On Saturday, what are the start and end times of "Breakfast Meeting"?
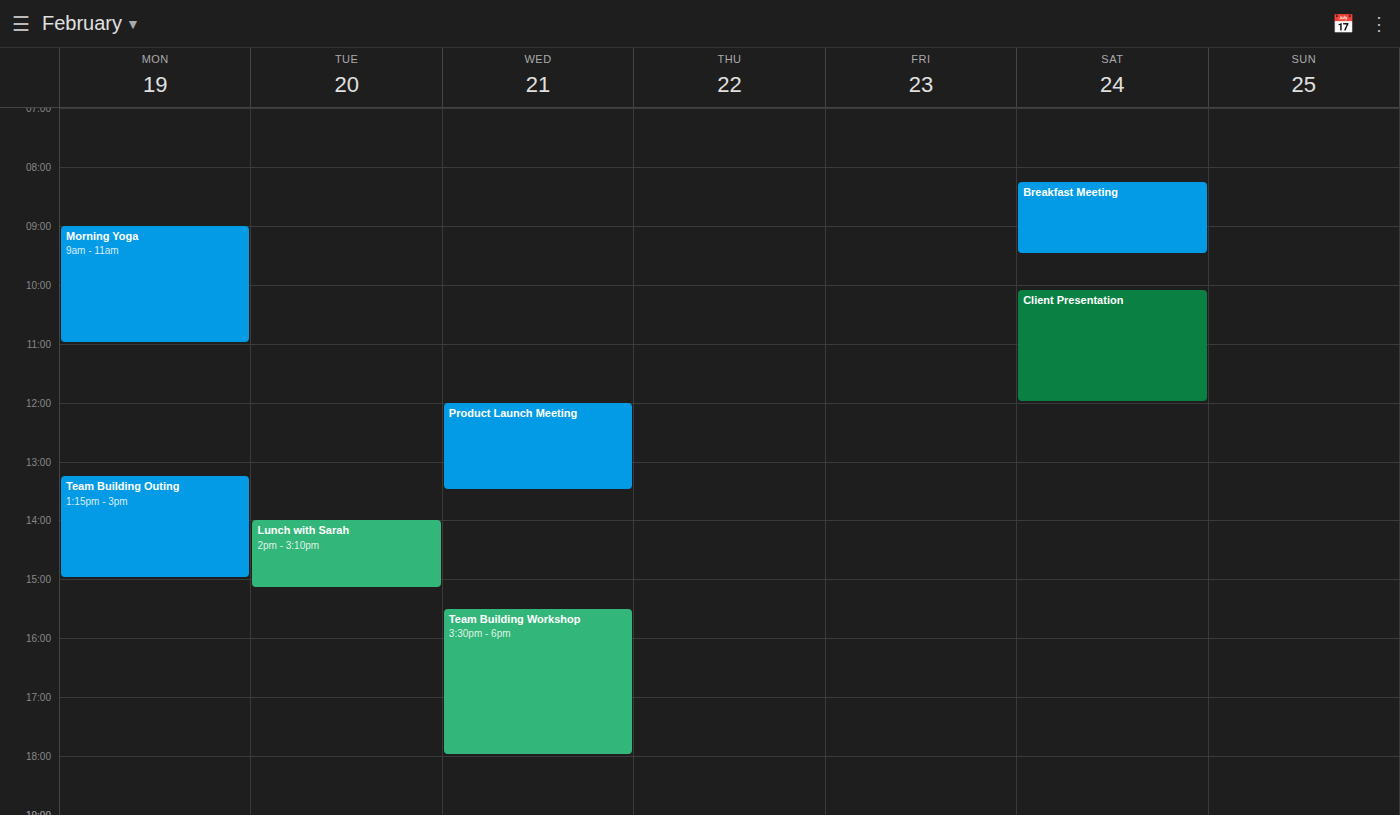
8:15 AM to 9:30 AM